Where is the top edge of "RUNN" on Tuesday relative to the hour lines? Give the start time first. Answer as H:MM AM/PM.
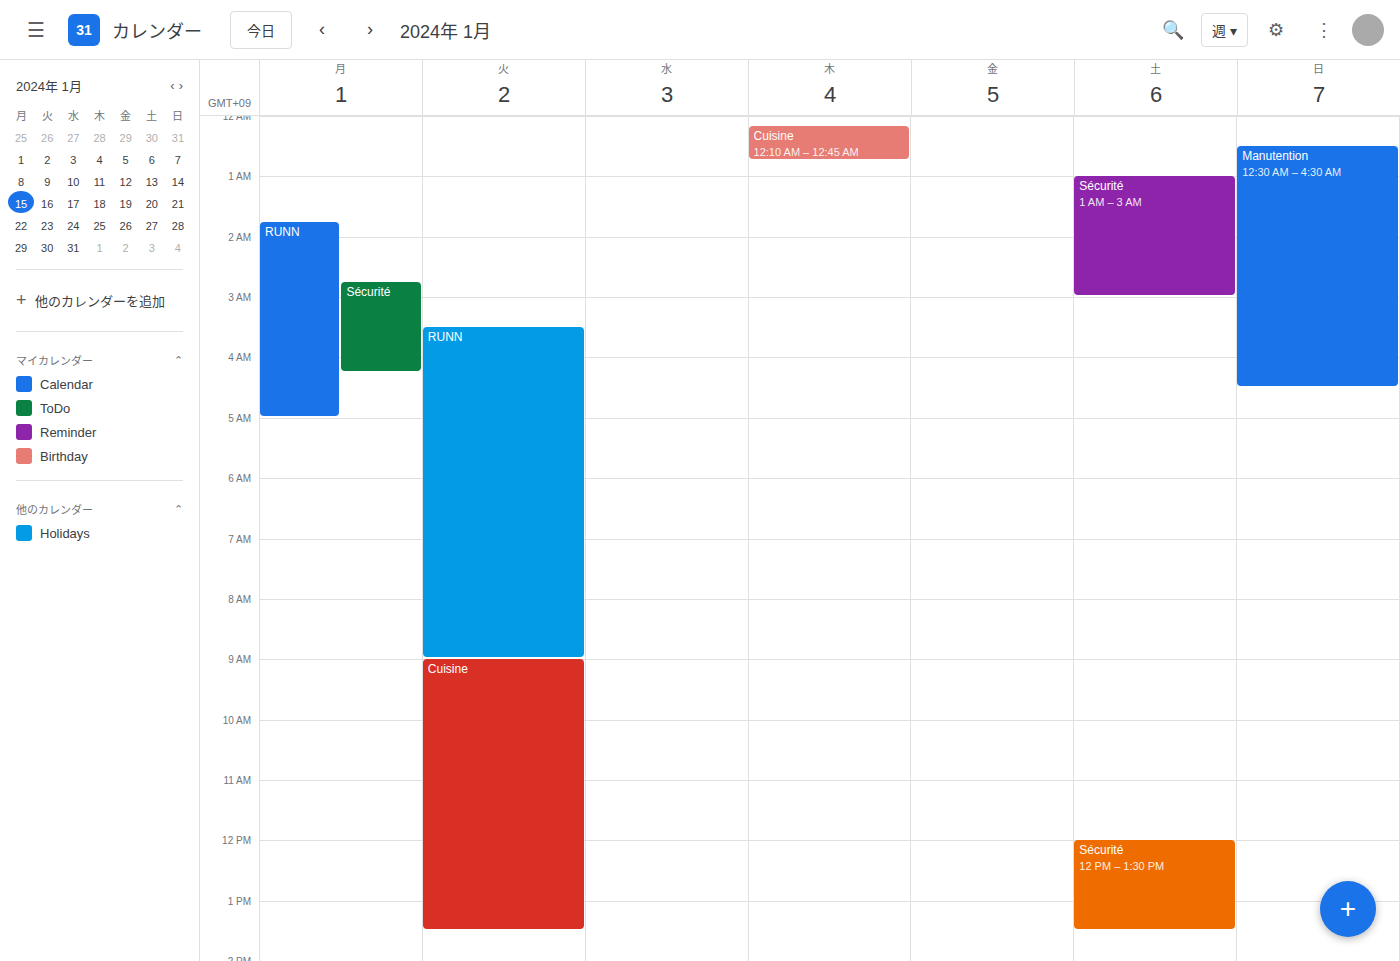
3:30 AM -- halfway between the 3 AM and 4 AM lines.